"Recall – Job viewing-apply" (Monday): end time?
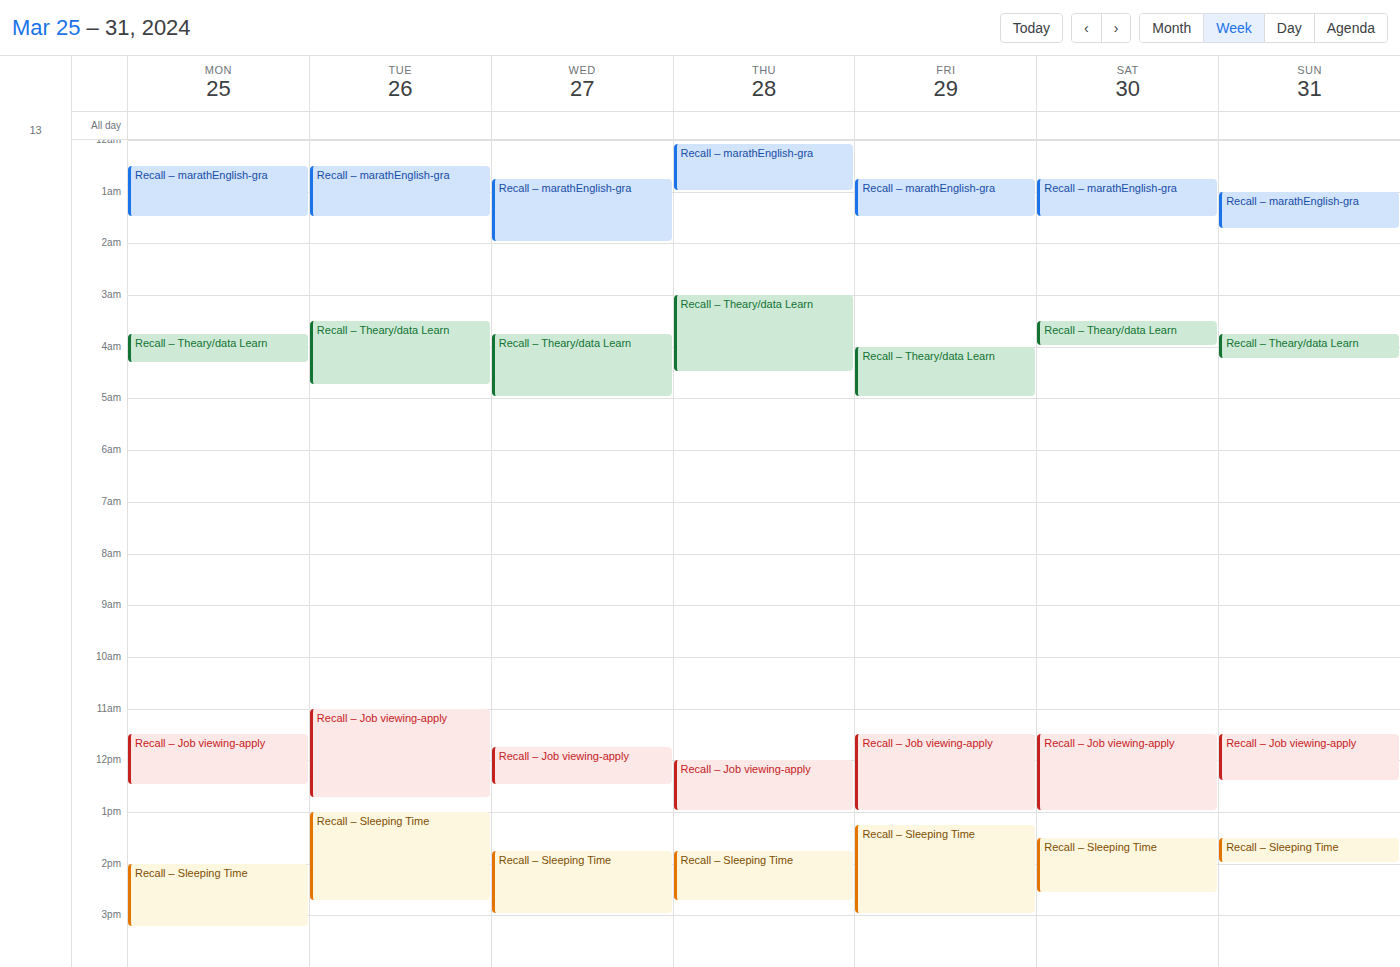
12:30